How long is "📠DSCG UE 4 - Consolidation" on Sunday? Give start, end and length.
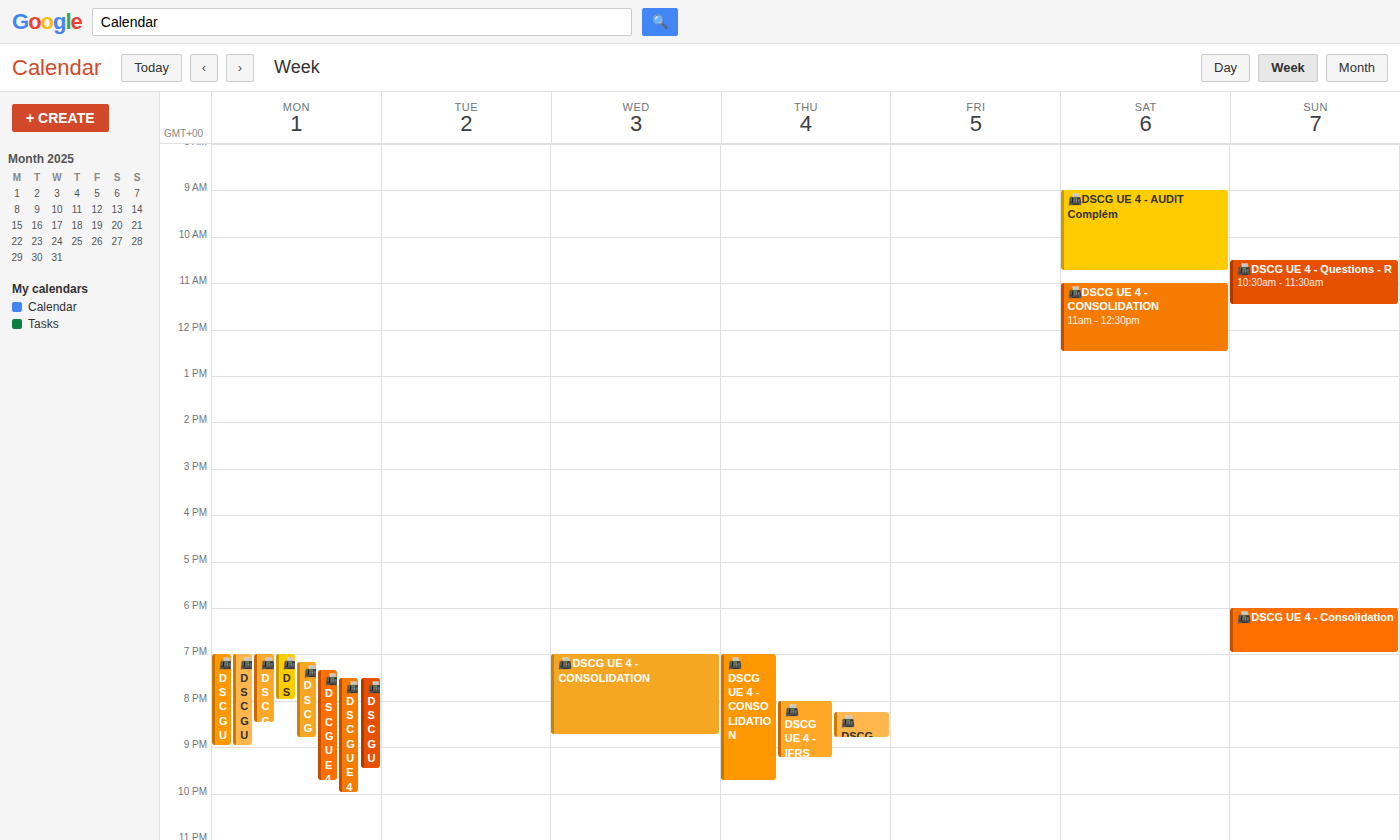
6:00 PM to 7:00 PM, 1 hour